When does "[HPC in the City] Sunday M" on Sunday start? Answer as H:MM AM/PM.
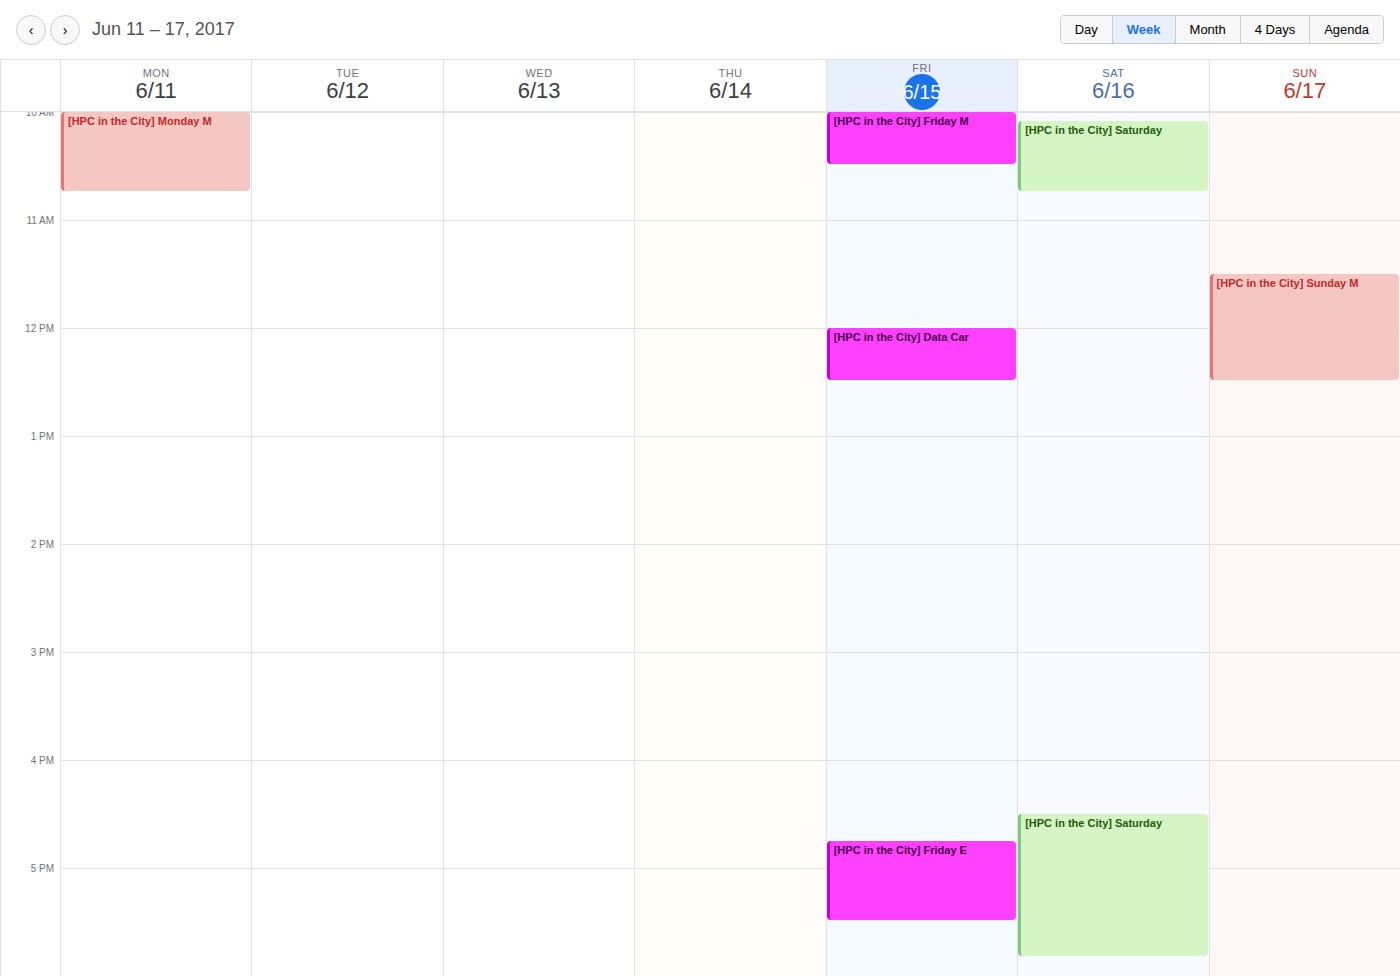
11:30 AM